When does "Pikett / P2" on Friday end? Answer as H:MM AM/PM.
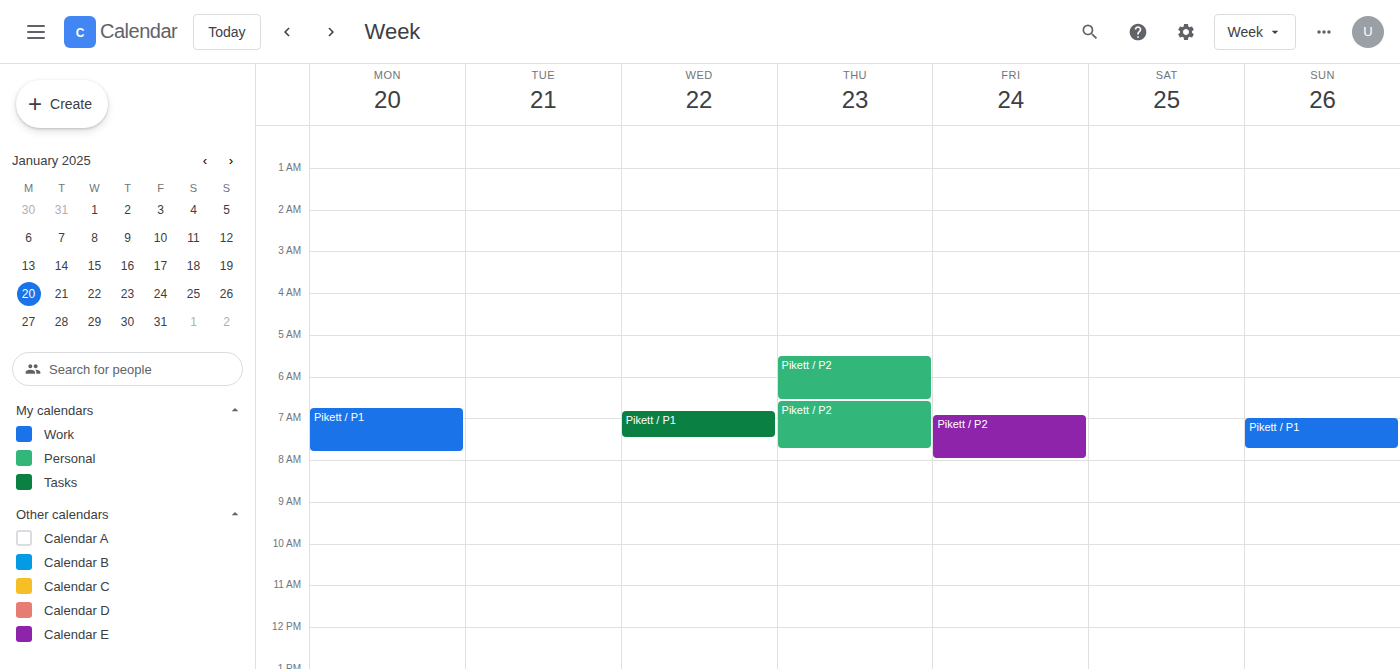
8:00 AM